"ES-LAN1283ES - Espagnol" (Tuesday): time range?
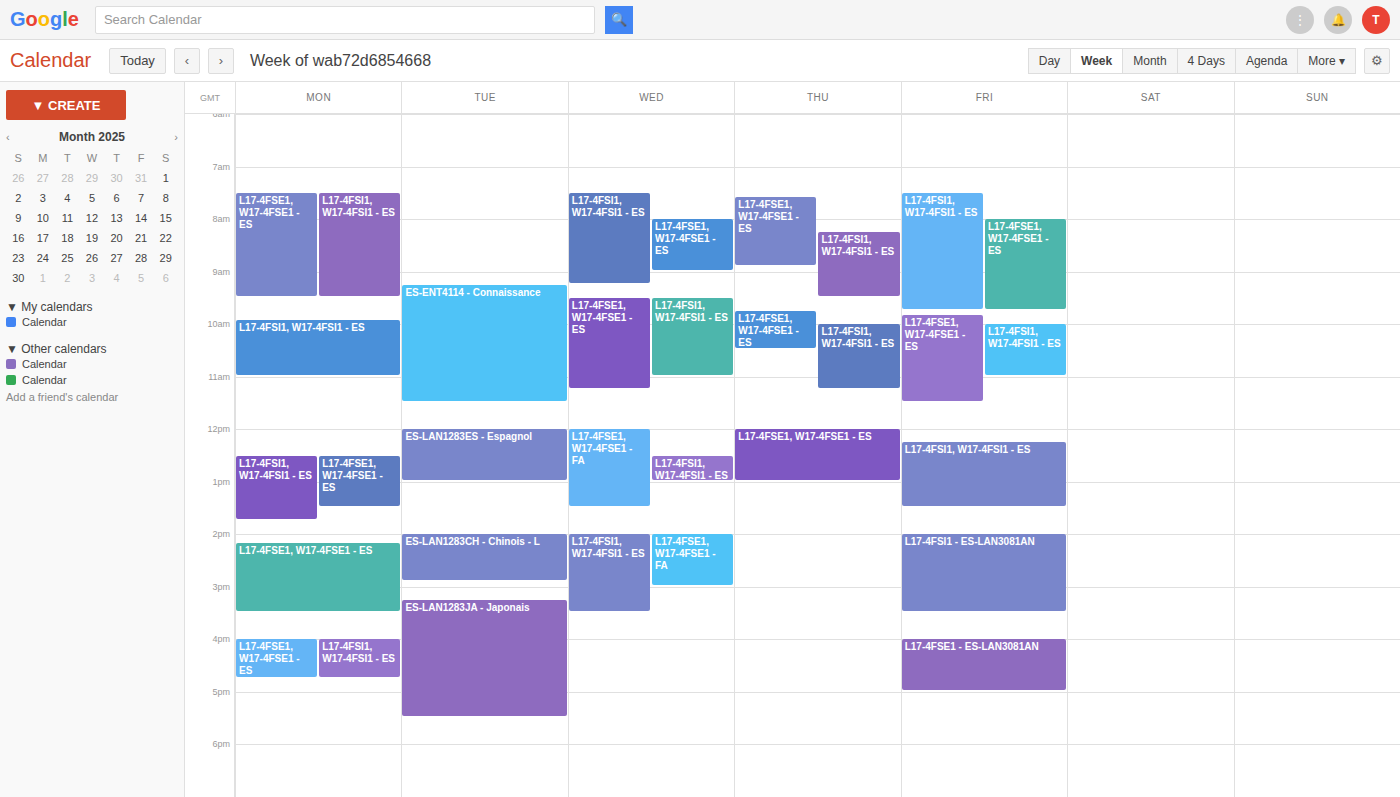
12:00 PM to 1:00 PM